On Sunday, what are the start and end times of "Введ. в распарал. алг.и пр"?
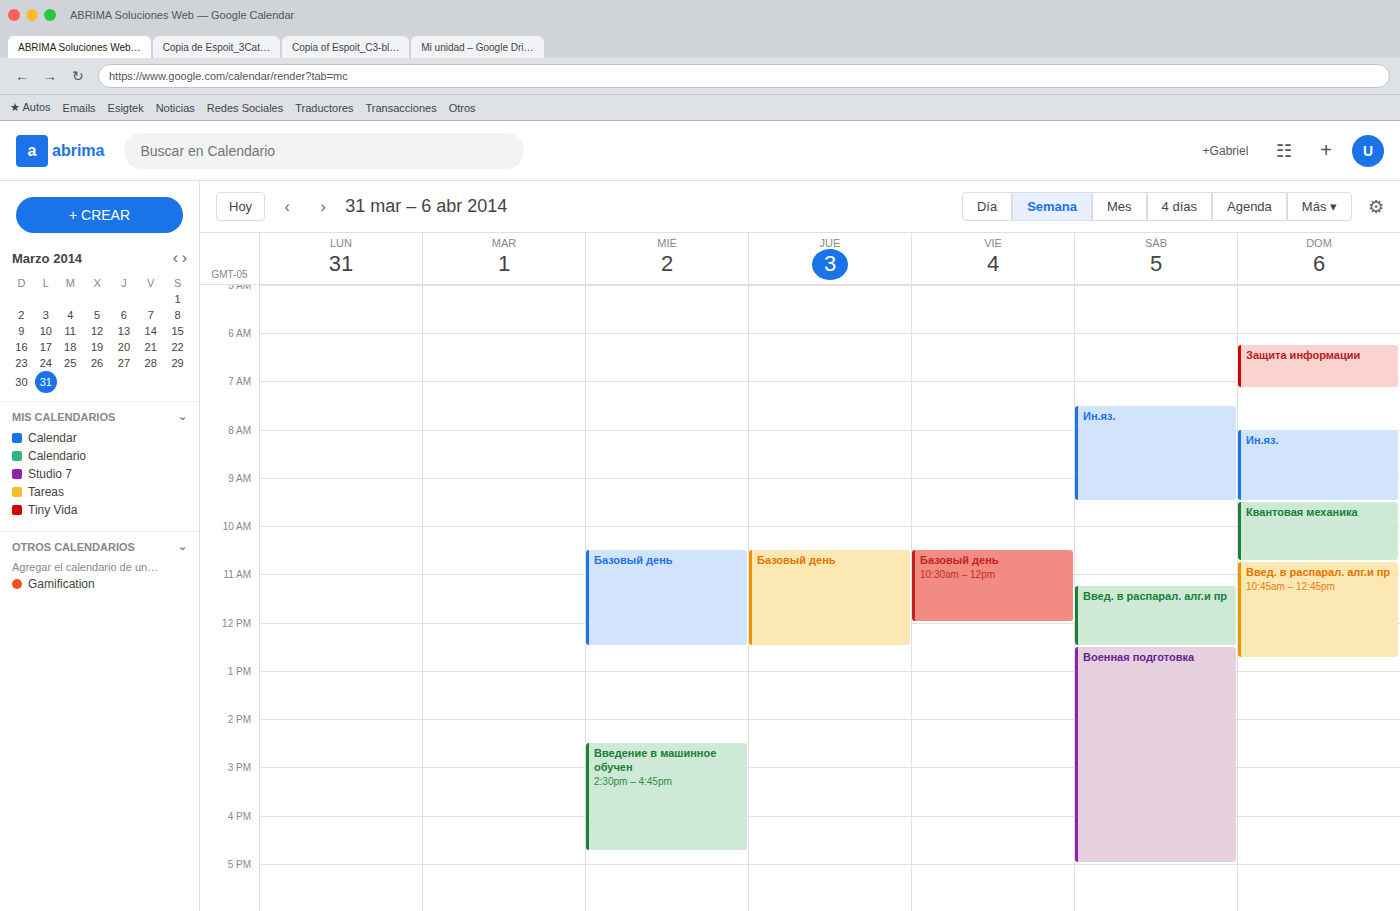
10:45 AM to 12:45 PM